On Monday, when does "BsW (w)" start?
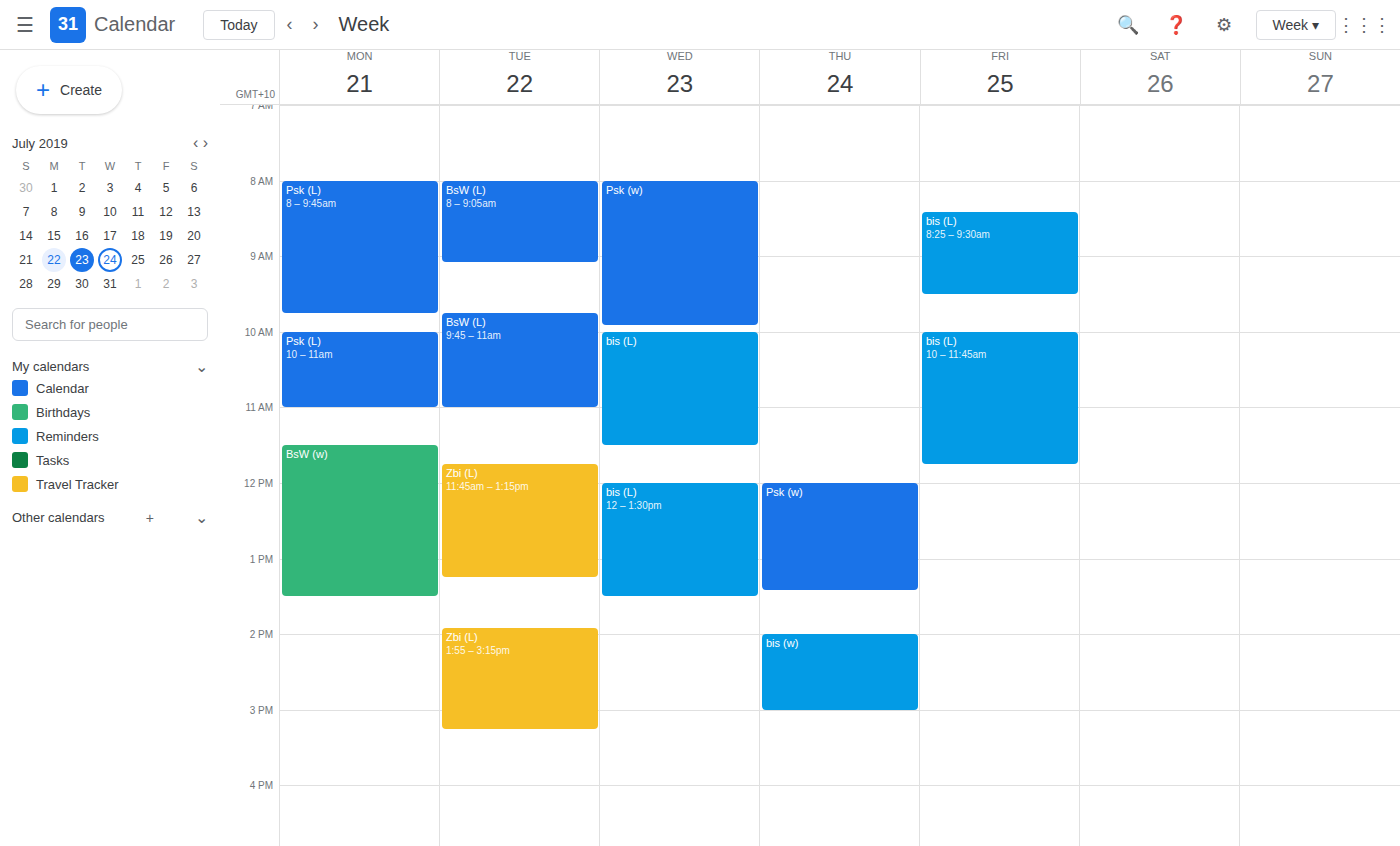
11:30